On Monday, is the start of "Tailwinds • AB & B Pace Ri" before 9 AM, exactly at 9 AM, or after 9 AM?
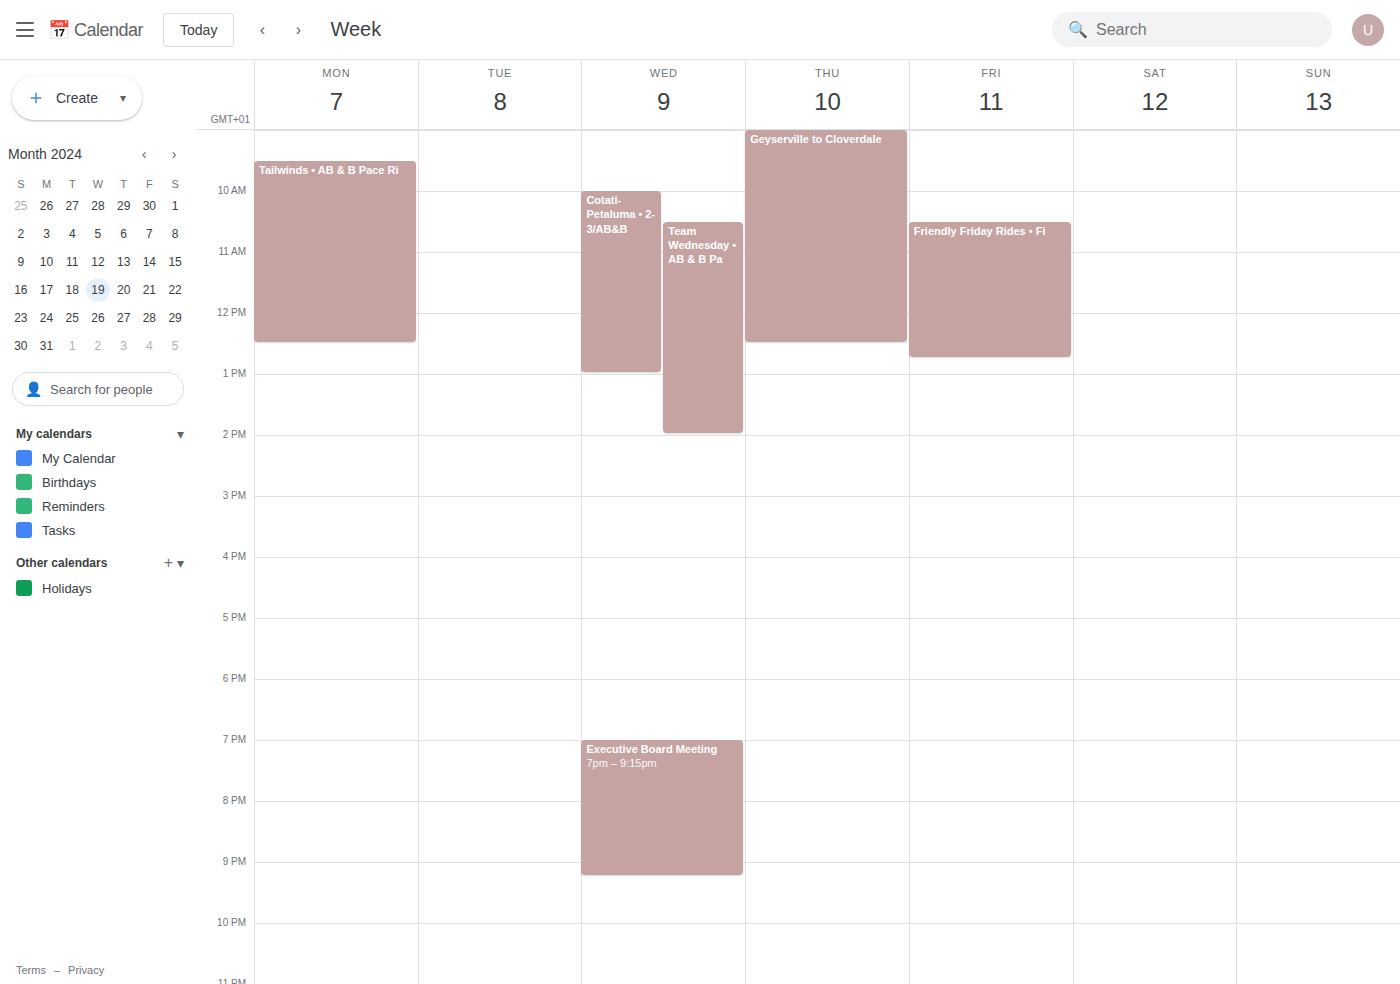
9:30 AM -- after 9 AM, 30 minutes below the 9 AM line.